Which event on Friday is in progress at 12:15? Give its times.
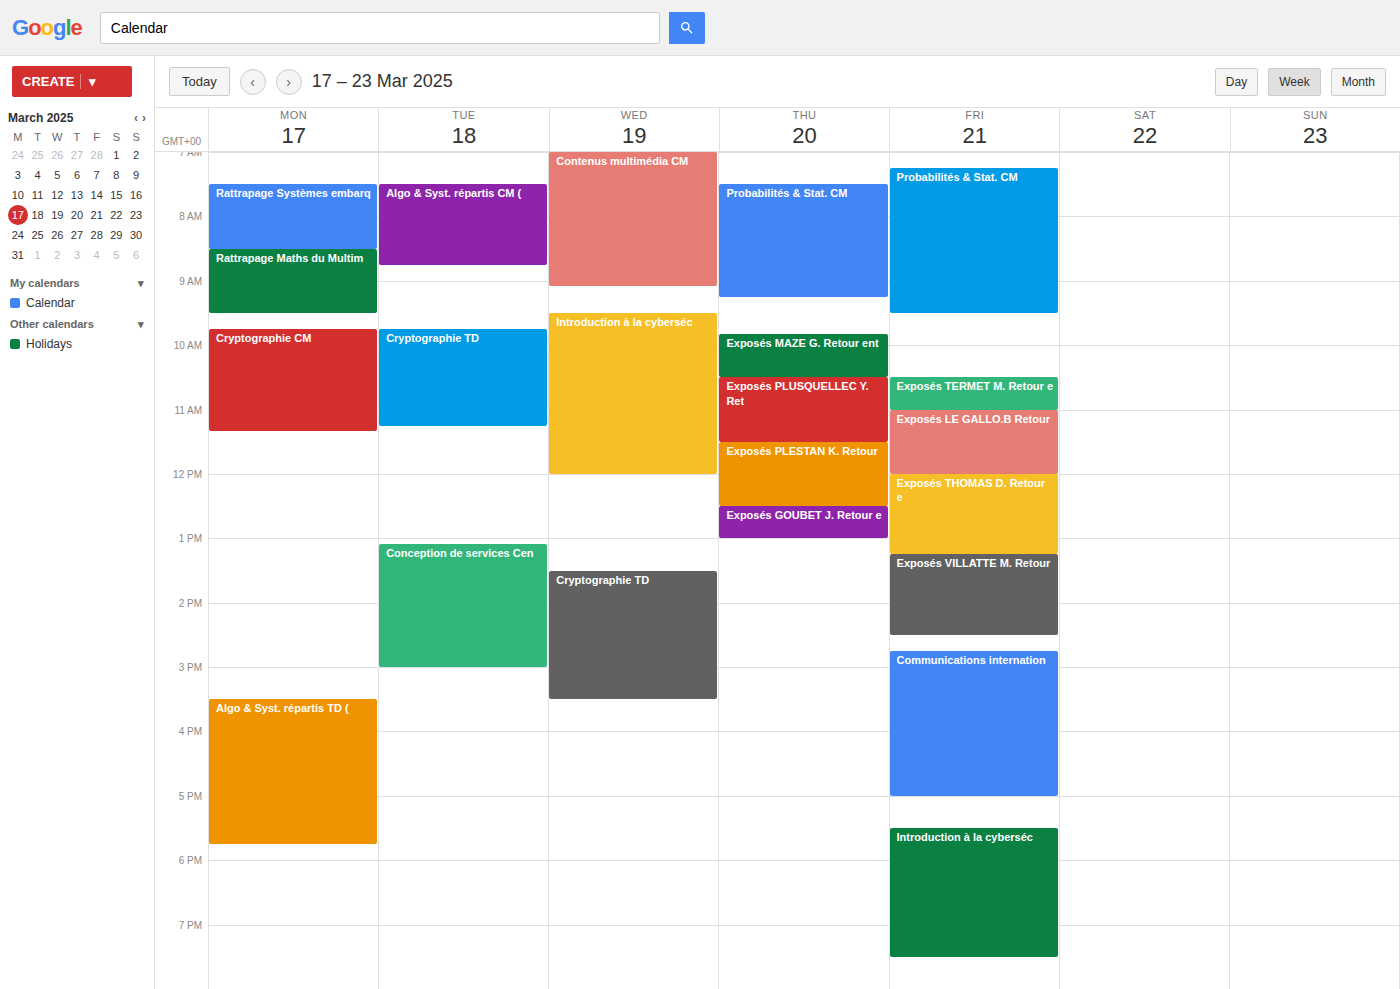
"Exposés THOMAS D. Retour e", 12:00 to 13:15